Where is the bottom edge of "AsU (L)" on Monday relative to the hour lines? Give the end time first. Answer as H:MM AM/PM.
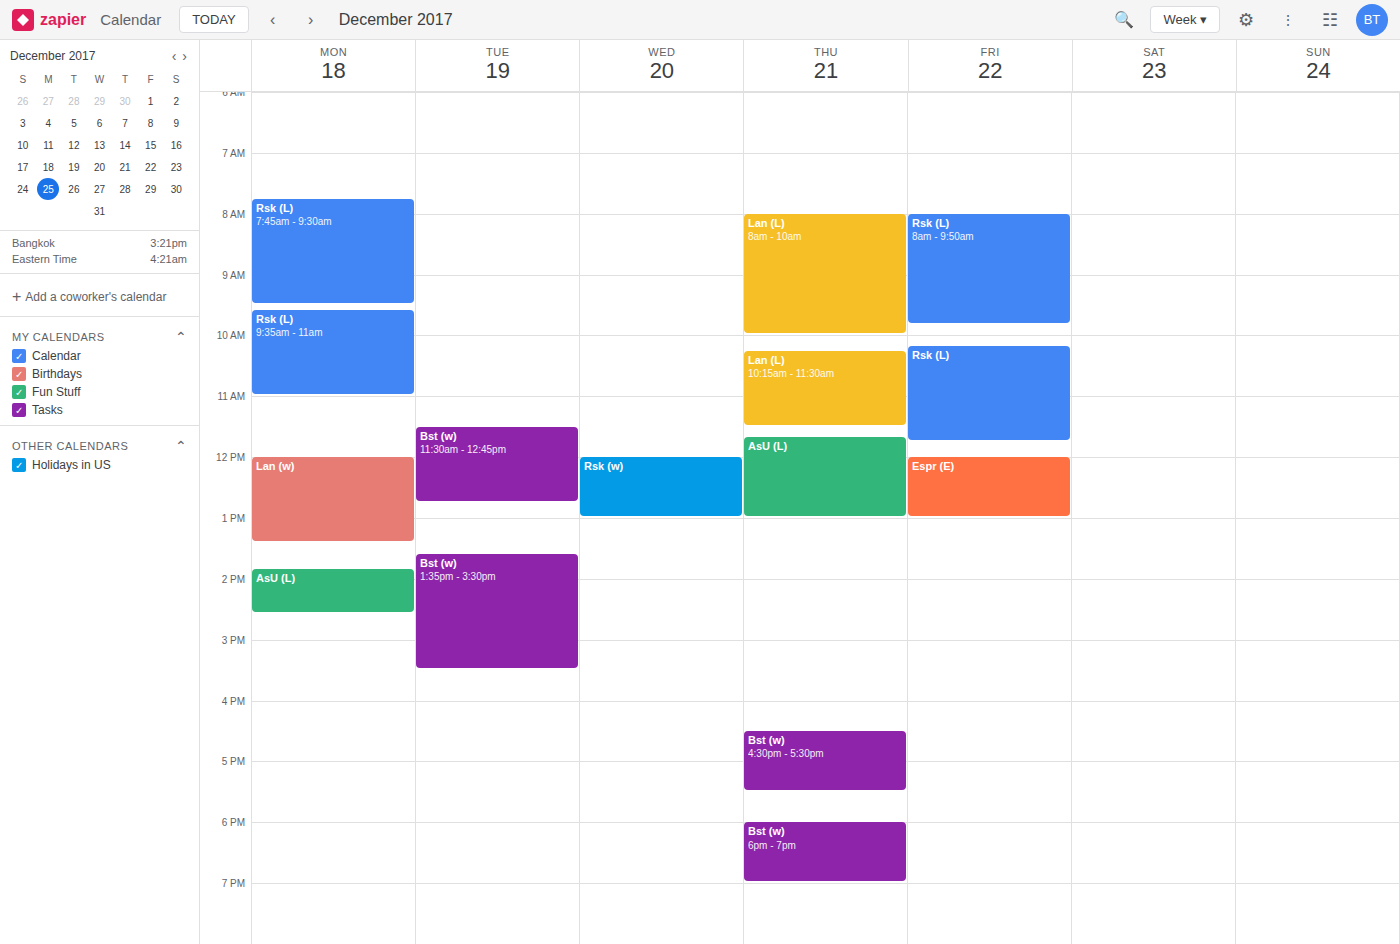
2:35 PM -- neither: 35 minutes below the 2 PM line and 25 minutes above the 3 PM line.